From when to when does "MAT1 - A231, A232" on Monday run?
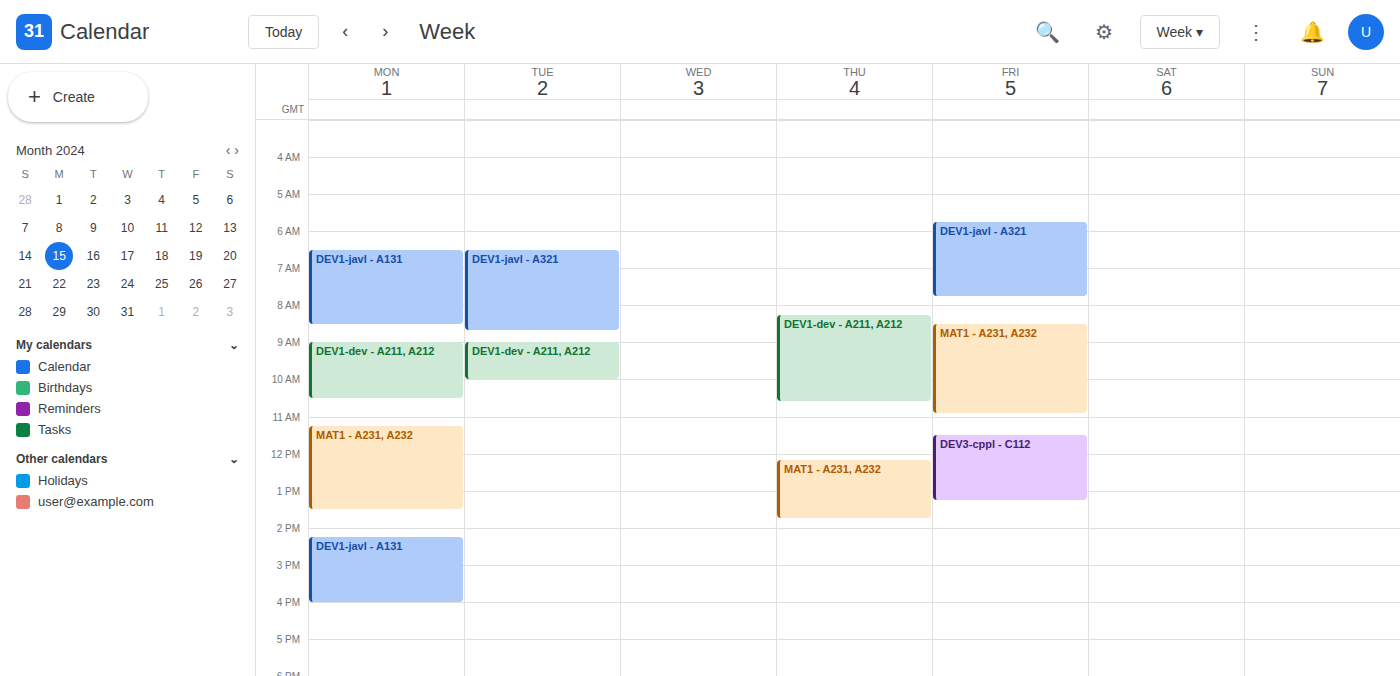
11:15 AM to 1:30 PM